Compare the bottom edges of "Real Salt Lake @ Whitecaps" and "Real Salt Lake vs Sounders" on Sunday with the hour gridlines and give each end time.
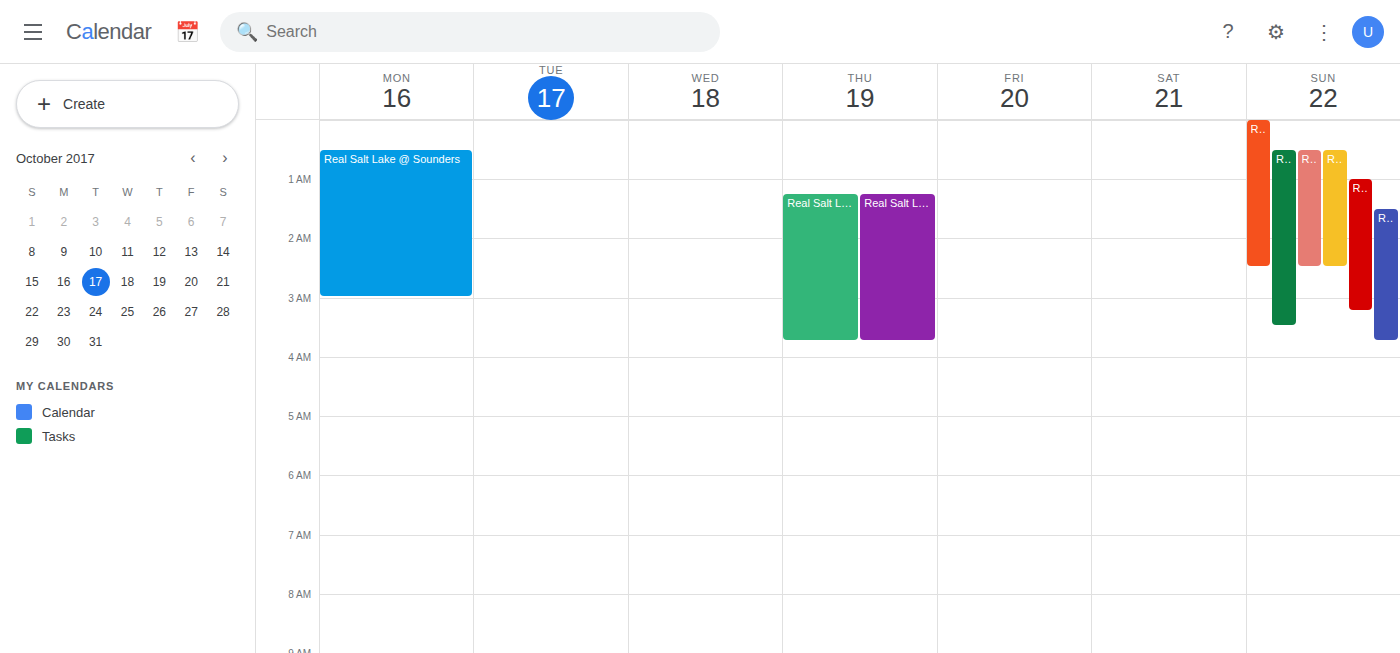
"Real Salt Lake @ Whitecaps": 2:30 AM, halfway between the 2 AM and 3 AM lines. "Real Salt Lake vs Sounders": 3:30 AM, halfway between the 3 AM and 4 AM lines.